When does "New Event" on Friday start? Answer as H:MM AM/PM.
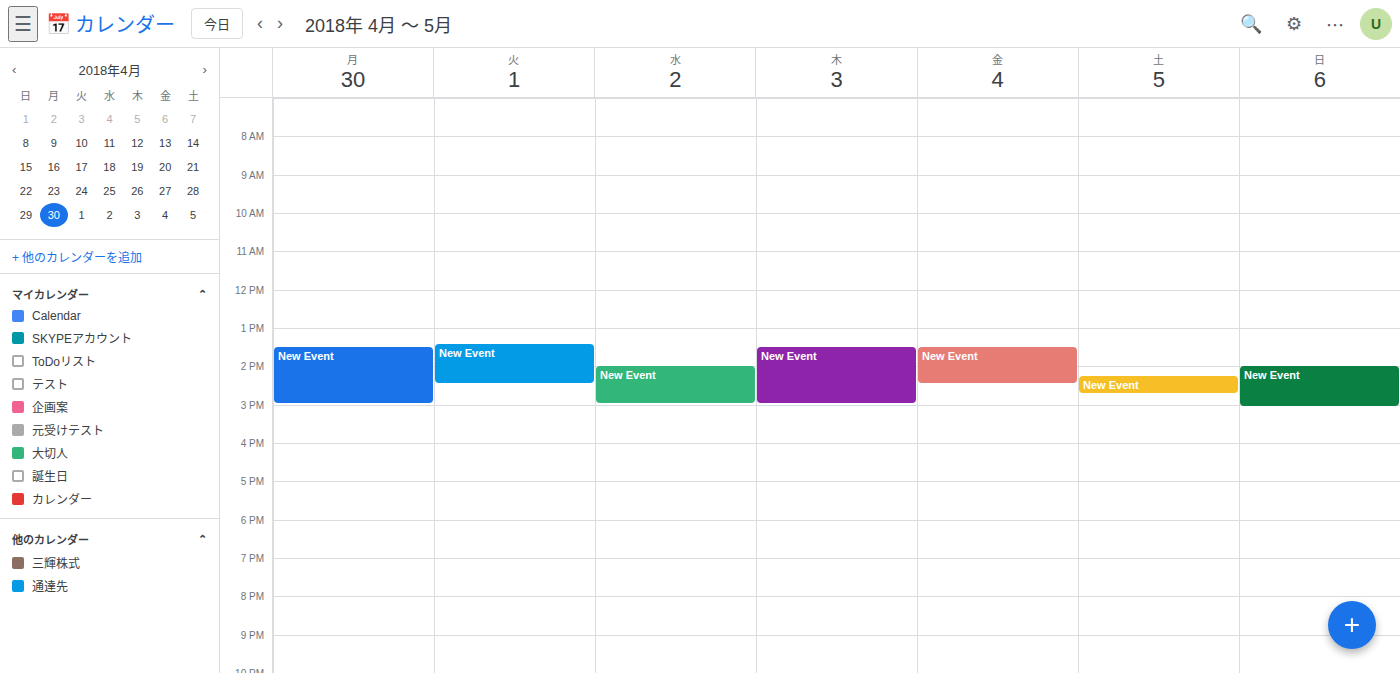
1:30 PM